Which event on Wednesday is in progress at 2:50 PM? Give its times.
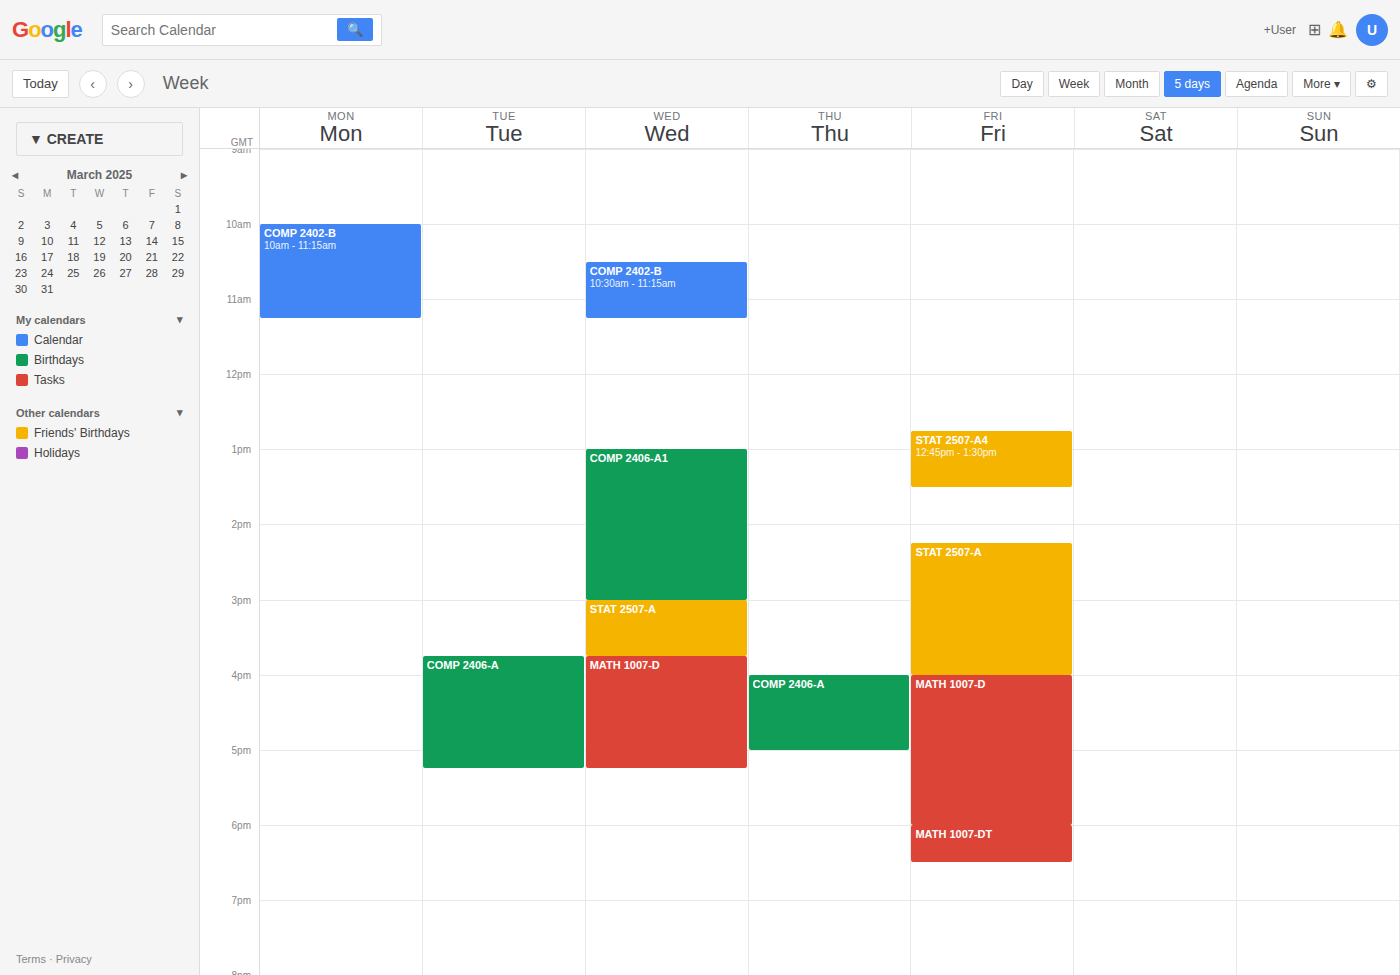
"COMP 2406-A1", 1:00 PM to 3:00 PM